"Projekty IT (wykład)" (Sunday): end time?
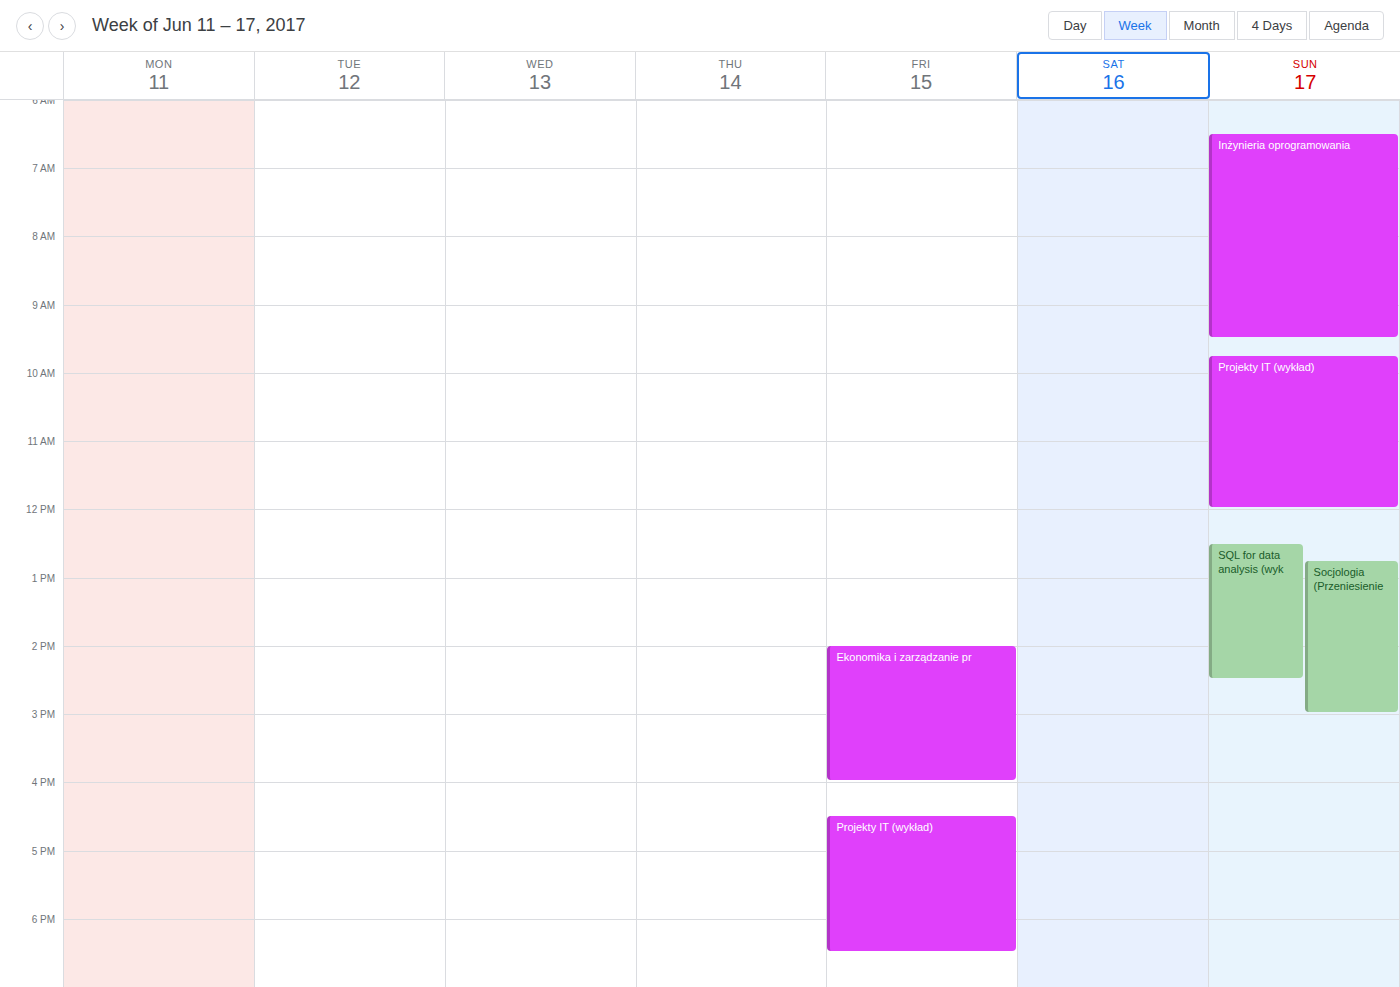
12:00 PM